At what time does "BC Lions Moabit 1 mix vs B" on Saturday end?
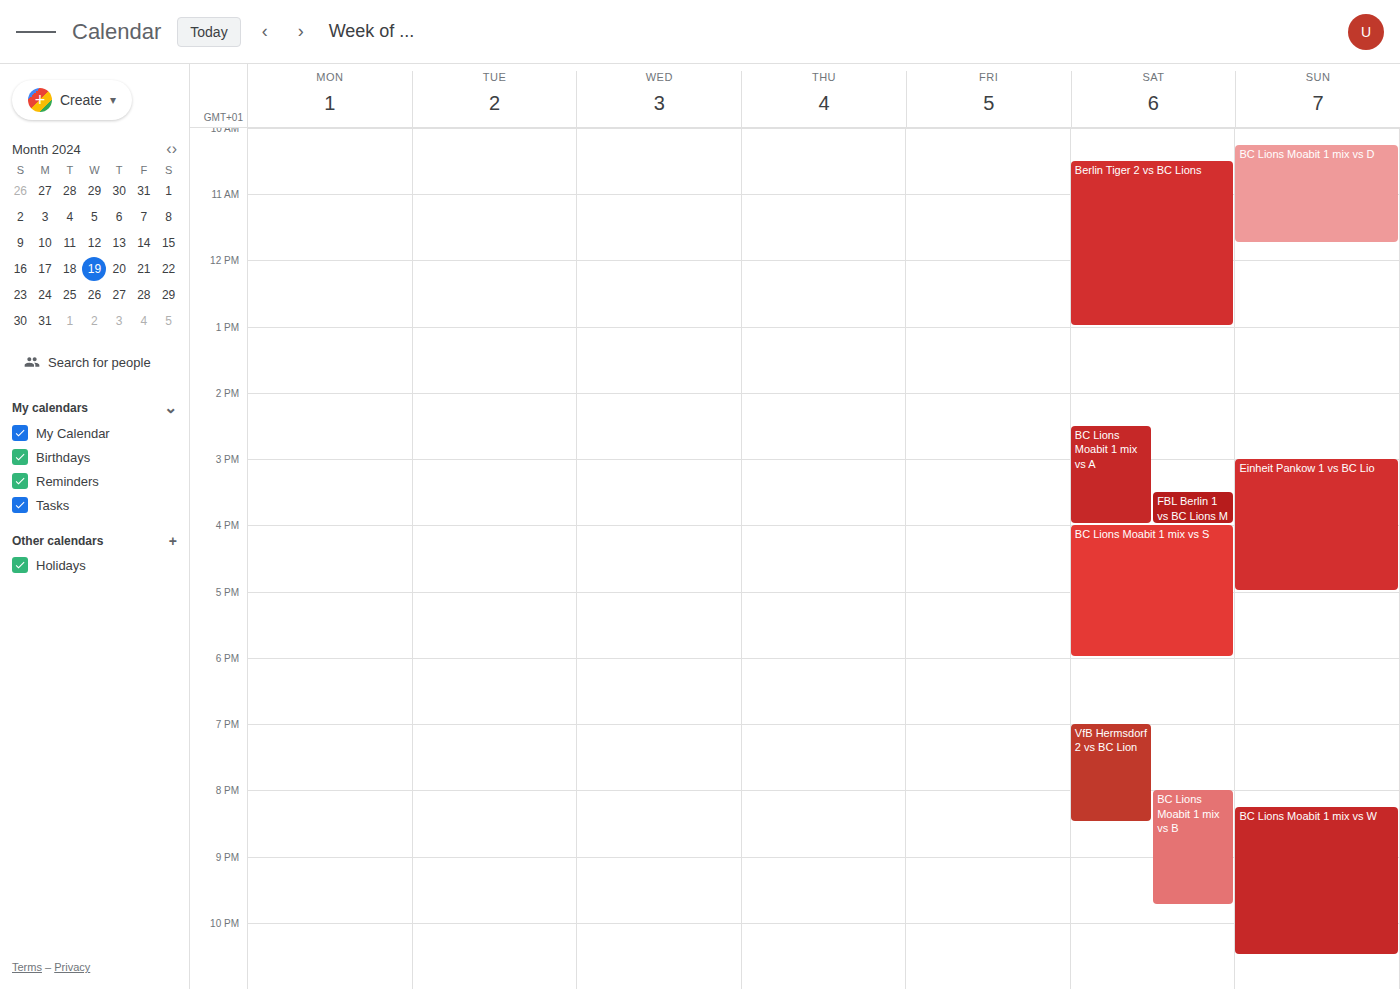
9:45 PM